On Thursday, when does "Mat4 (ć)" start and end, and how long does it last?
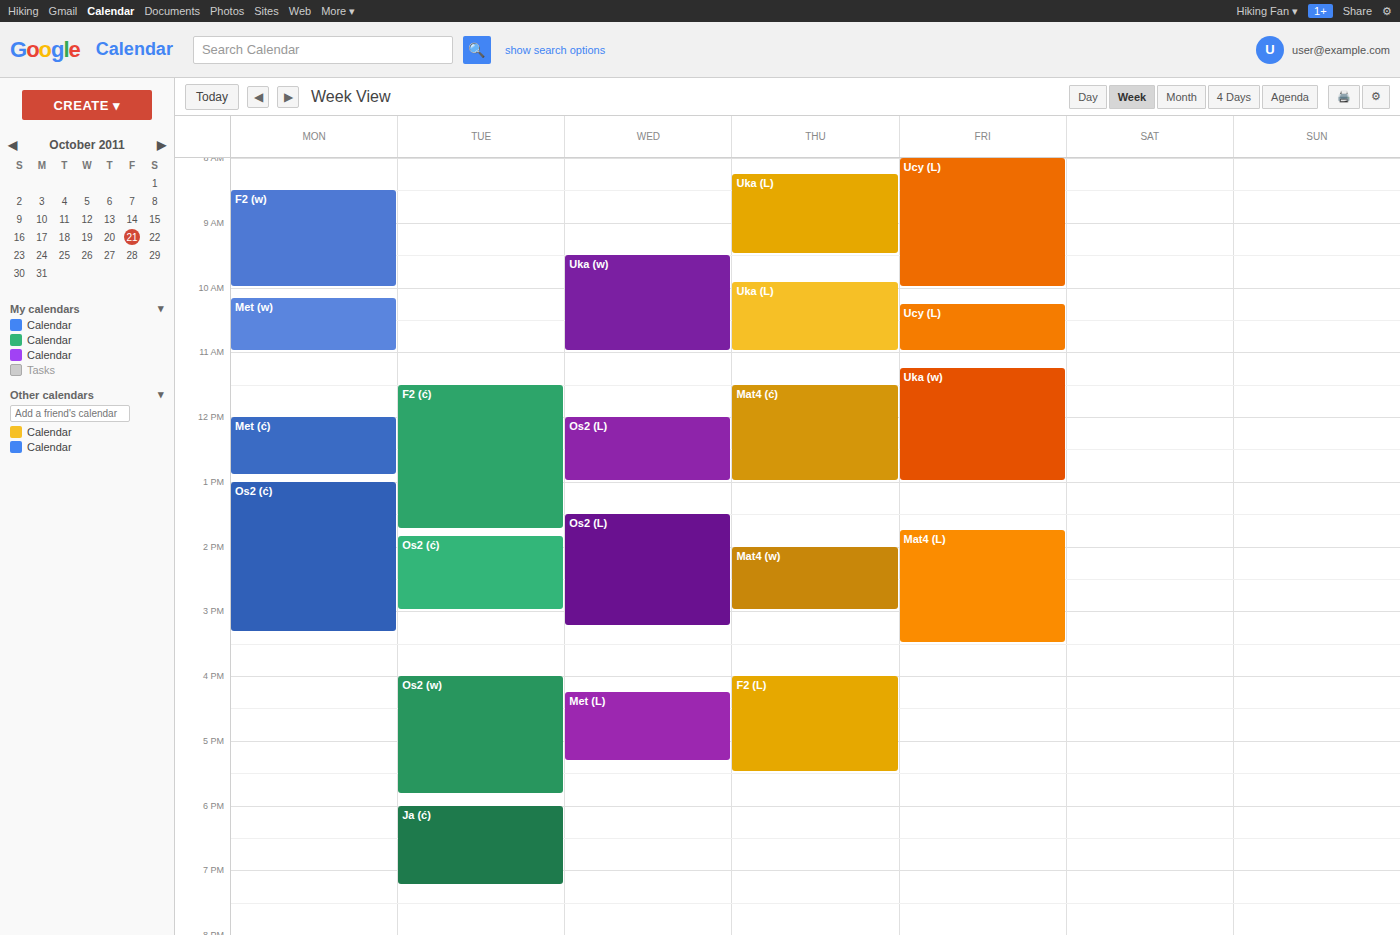
11:30 AM to 1:00 PM, 1 hour 30 minutes